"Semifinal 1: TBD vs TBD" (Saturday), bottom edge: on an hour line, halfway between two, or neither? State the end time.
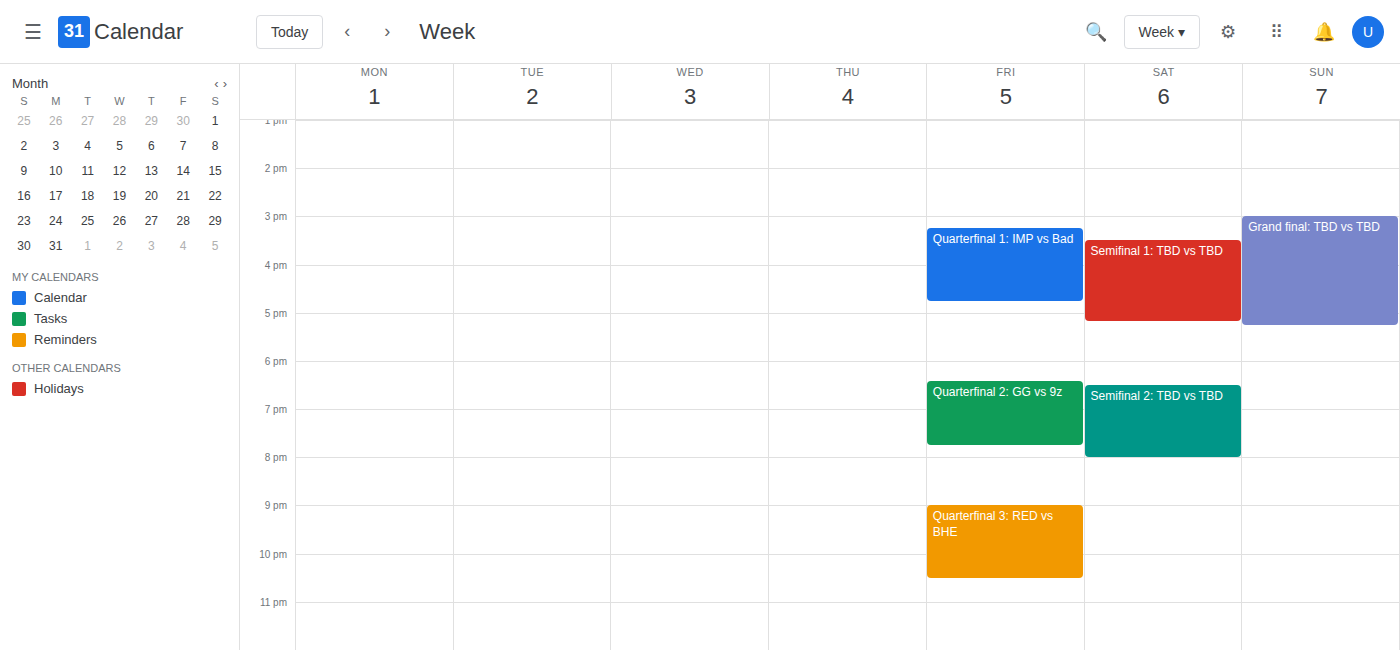
5:10 PM -- neither: 10 minutes below the 5 PM line and 50 minutes above the 6 PM line.